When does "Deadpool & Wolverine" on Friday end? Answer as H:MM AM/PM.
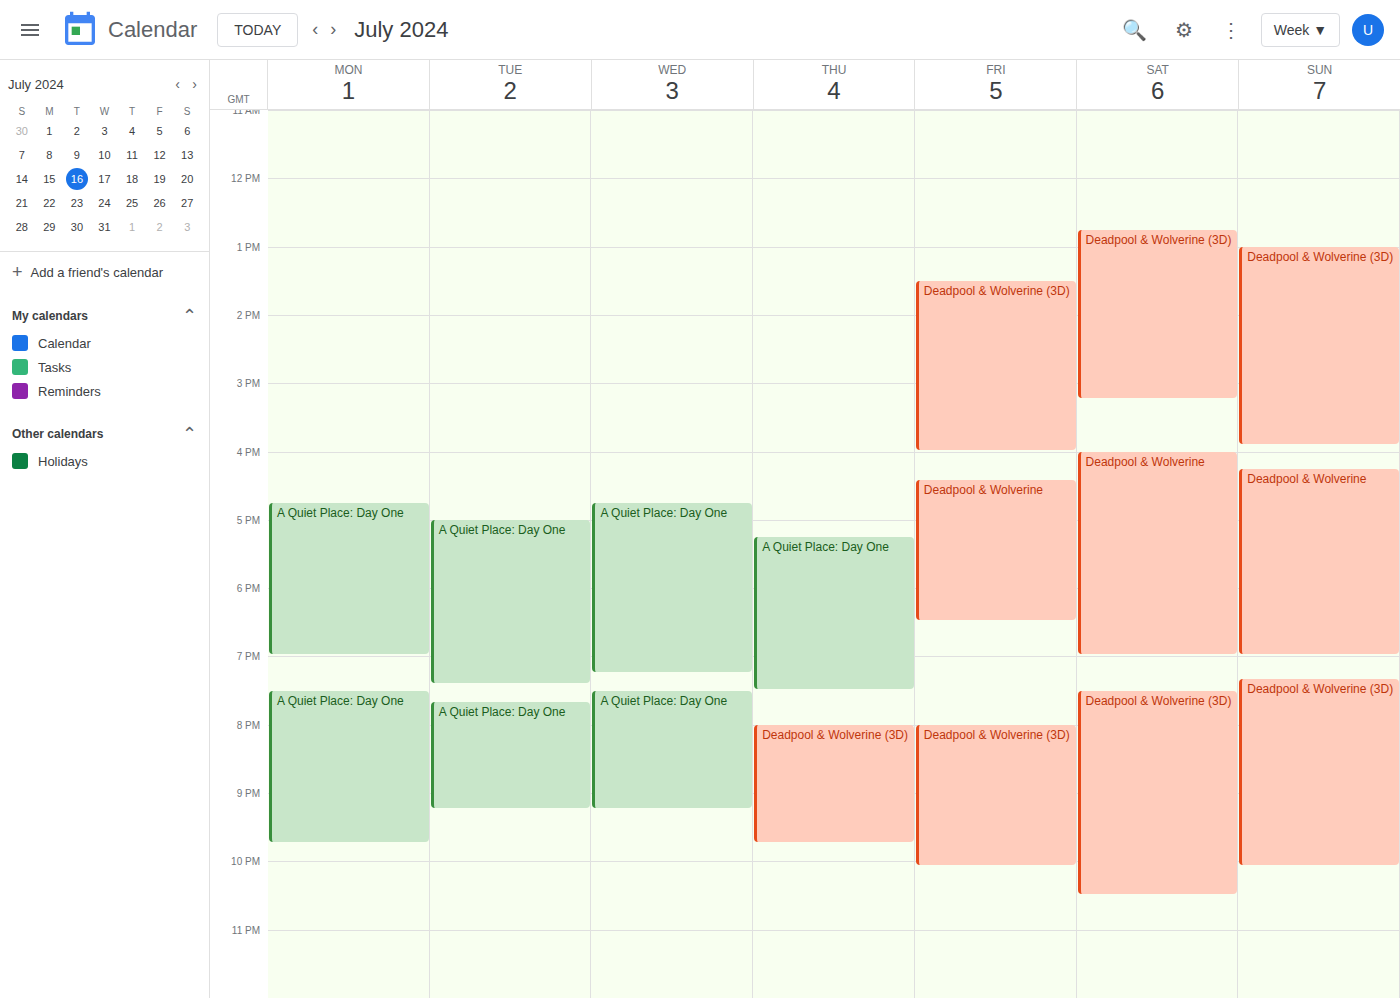
6:30 PM